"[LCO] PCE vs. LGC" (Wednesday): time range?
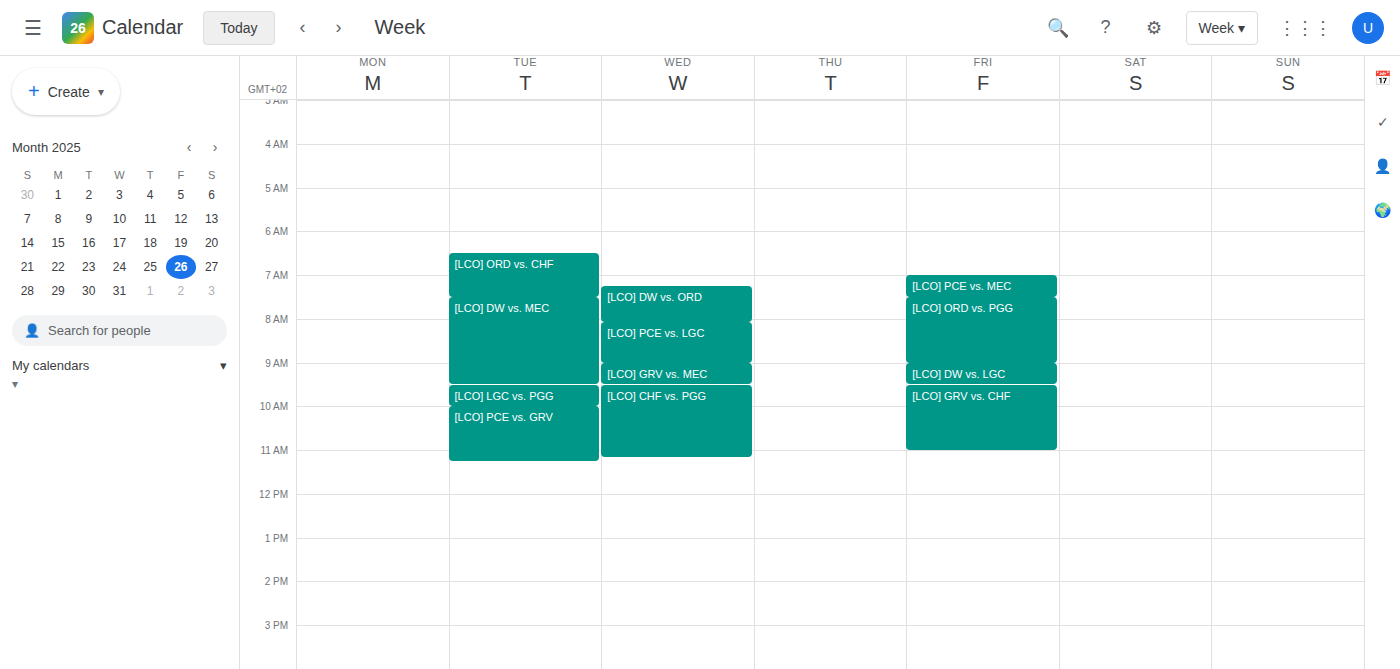
8:05 AM to 9:00 AM